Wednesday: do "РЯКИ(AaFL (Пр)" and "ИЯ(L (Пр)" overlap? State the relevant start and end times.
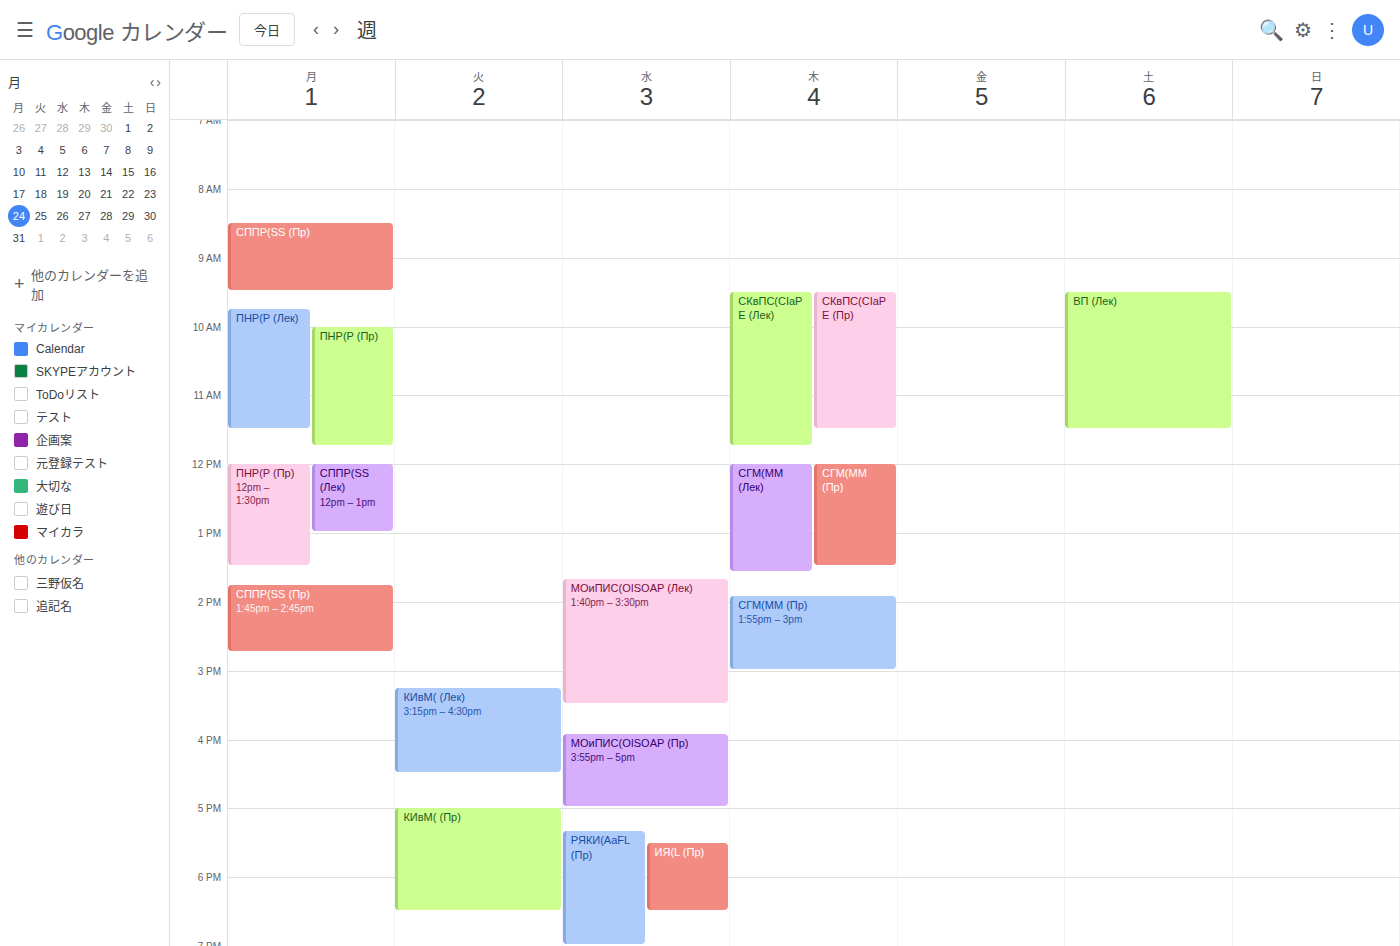
"ИЯ(L (Пр)" runs 5:30 PM to 6:30 PM, inside "РЯКИ(AaFL (Пр)" -- they overlap.